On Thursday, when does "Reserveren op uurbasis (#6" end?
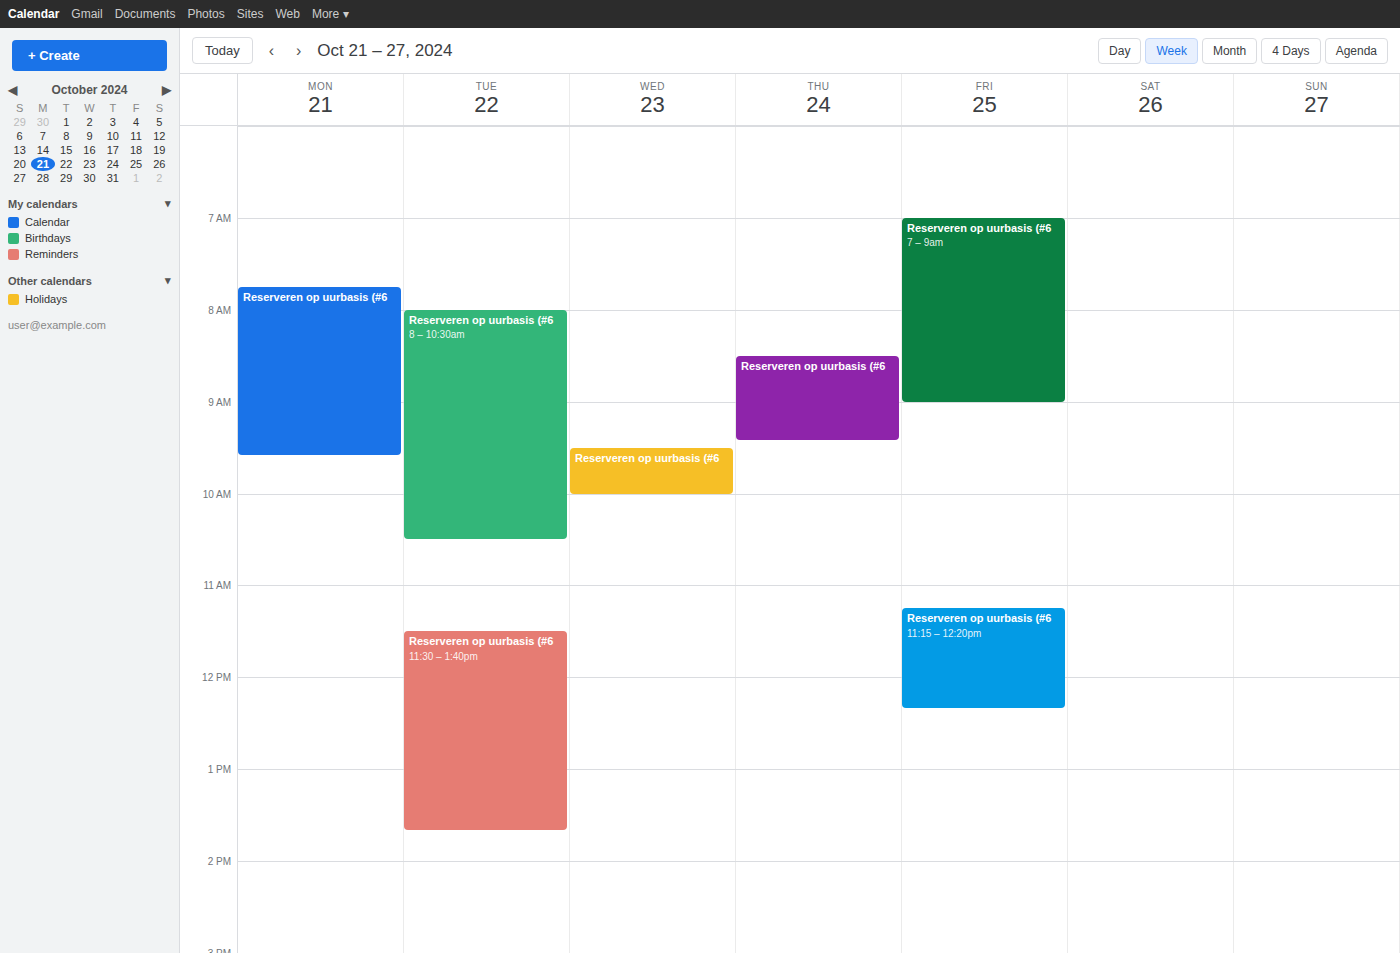
09:25